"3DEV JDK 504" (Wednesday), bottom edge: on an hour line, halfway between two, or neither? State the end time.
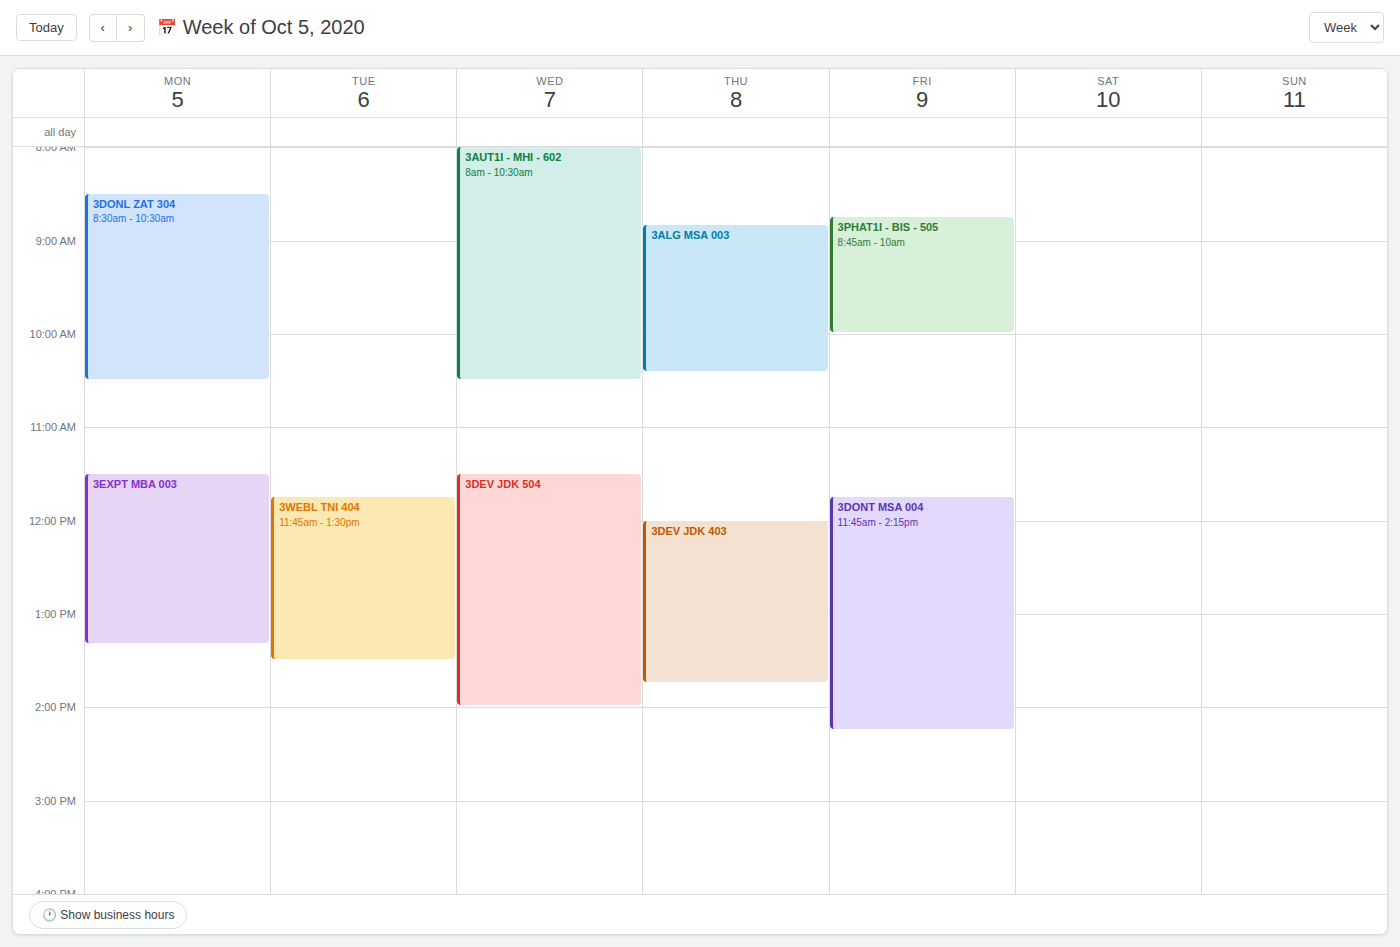
2:00 PM -- exactly on the 2 PM line.